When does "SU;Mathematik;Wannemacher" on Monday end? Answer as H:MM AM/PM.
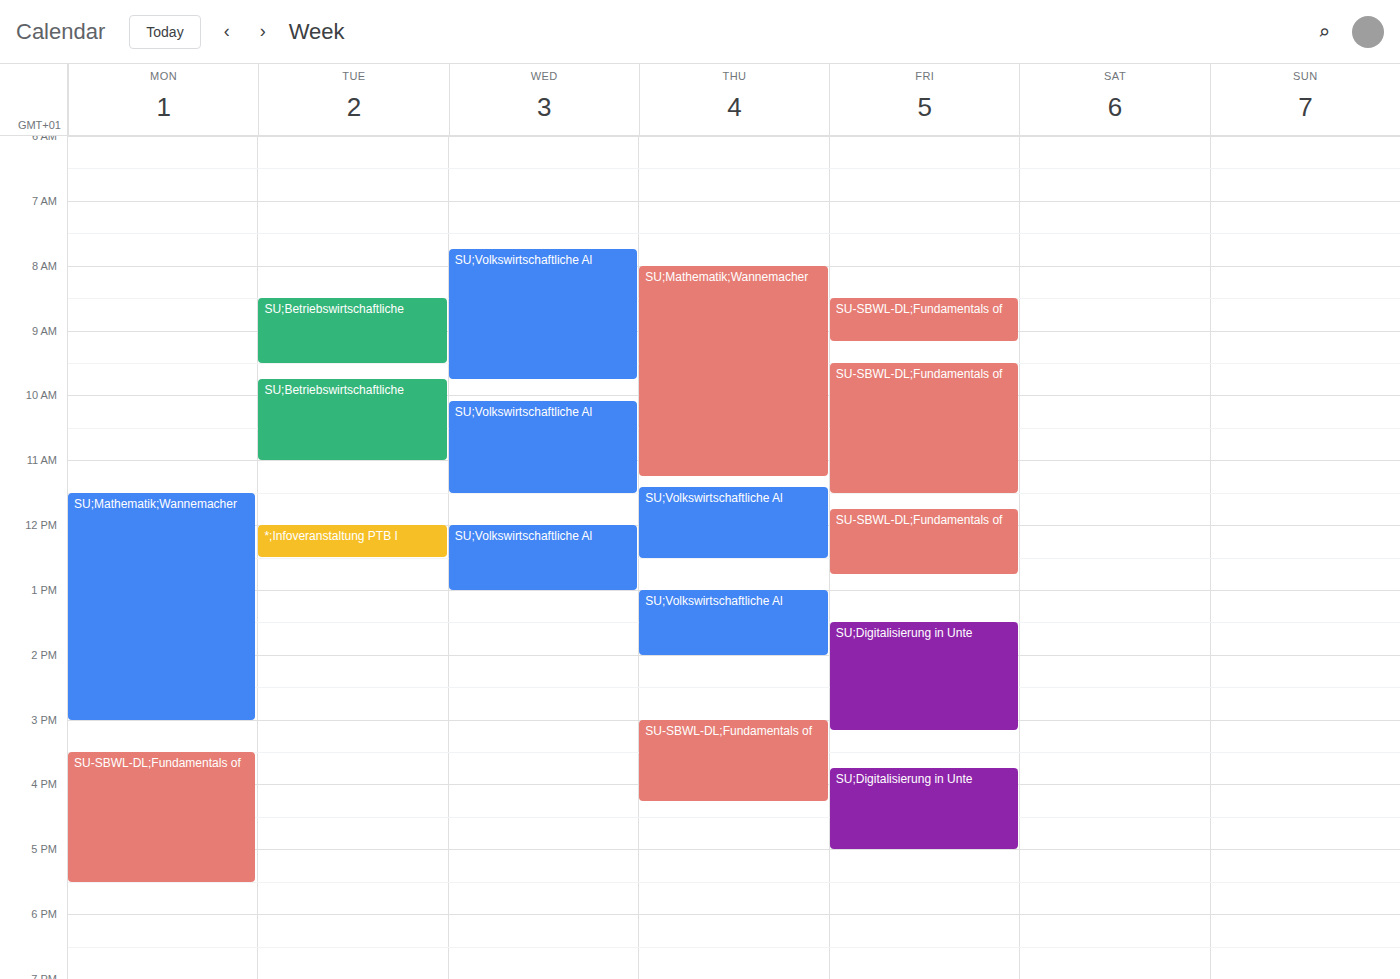
3:00 PM